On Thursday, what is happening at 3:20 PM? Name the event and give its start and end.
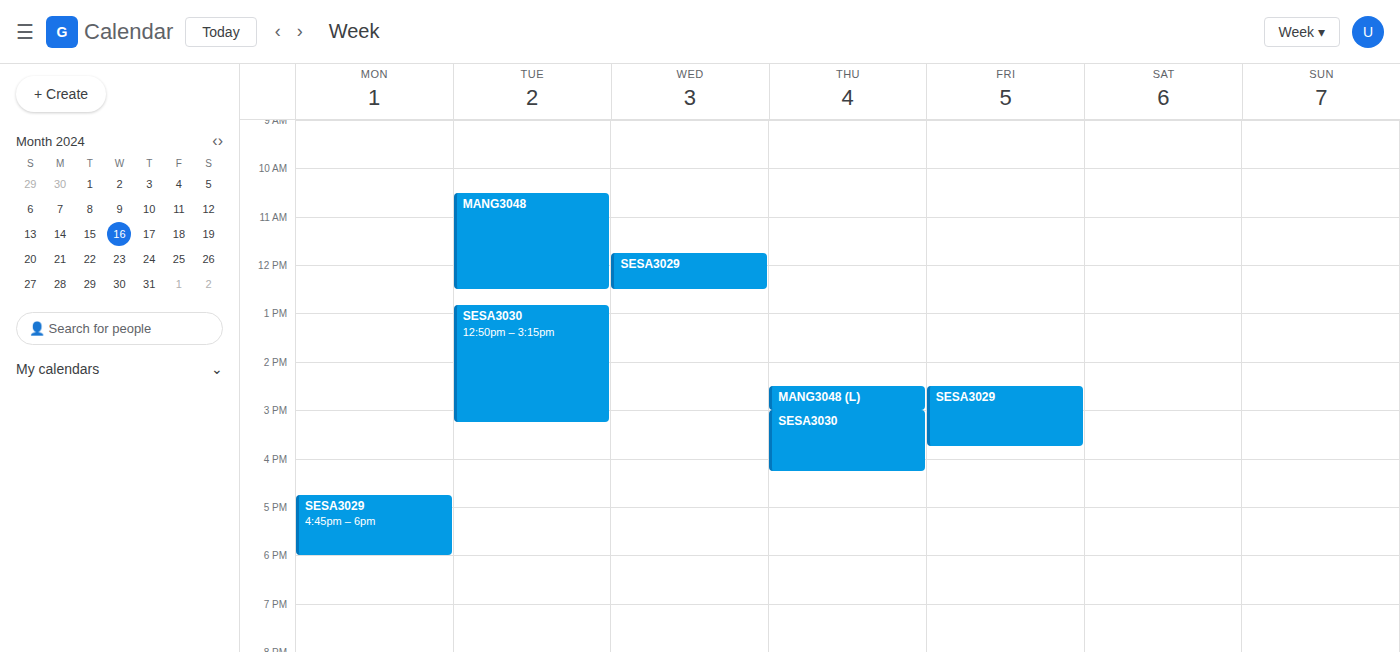
"SESA3030", 3:00 PM to 4:15 PM